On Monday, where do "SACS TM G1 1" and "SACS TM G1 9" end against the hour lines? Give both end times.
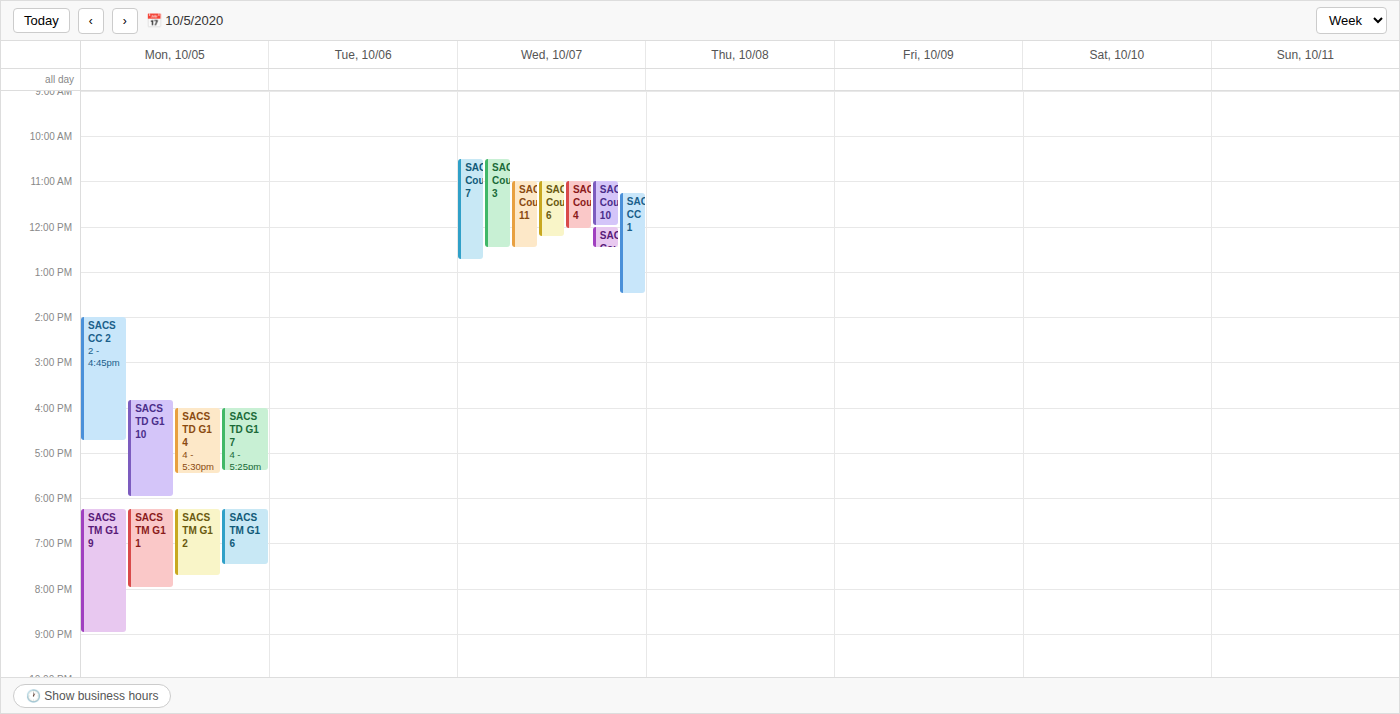
"SACS TM G1 1": 8:00 PM, exactly on the 8 PM line. "SACS TM G1 9": 9:00 PM, exactly on the 9 PM line.